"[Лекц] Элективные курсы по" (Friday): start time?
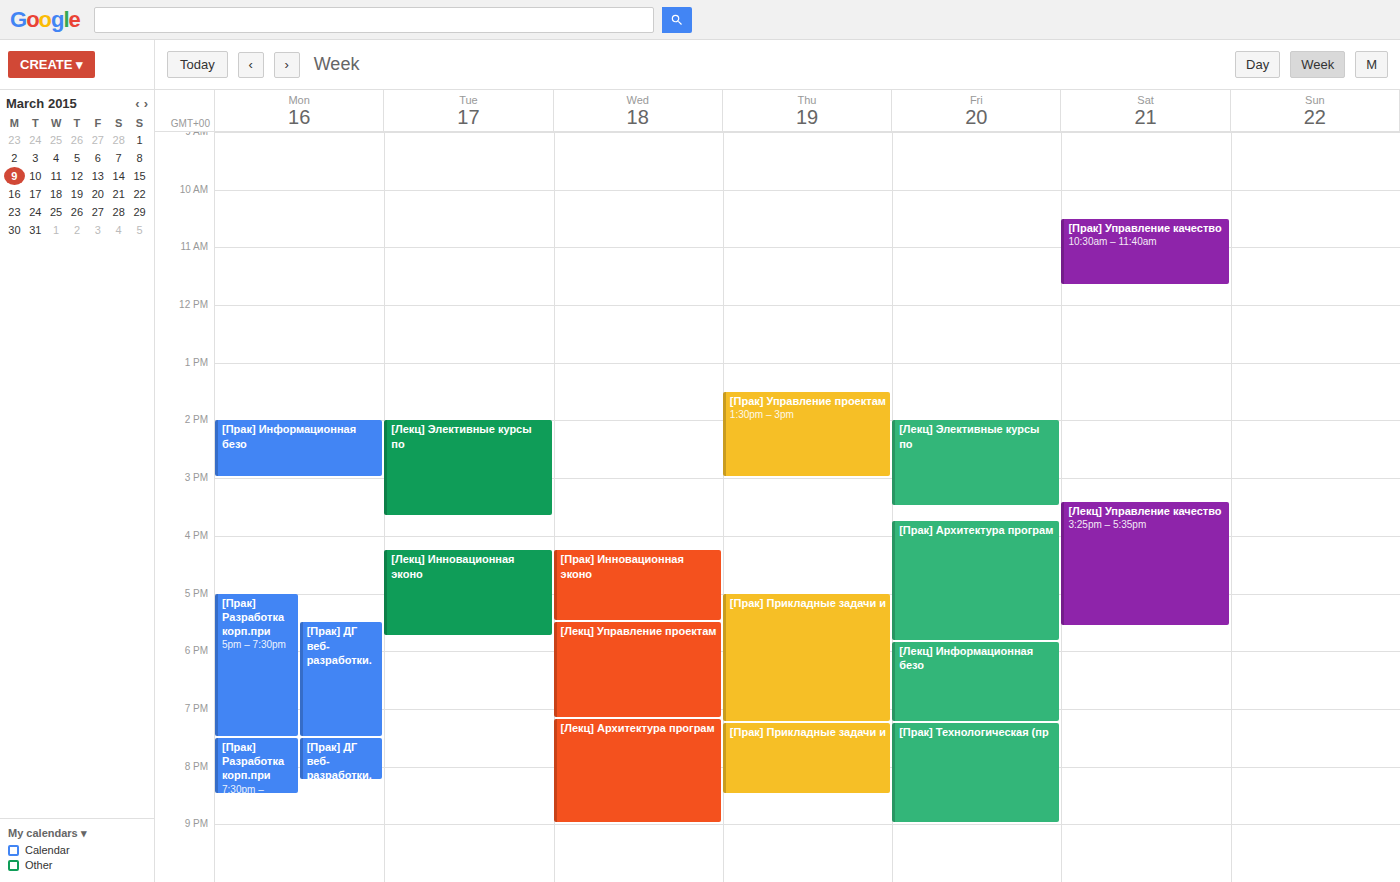
2:00 PM